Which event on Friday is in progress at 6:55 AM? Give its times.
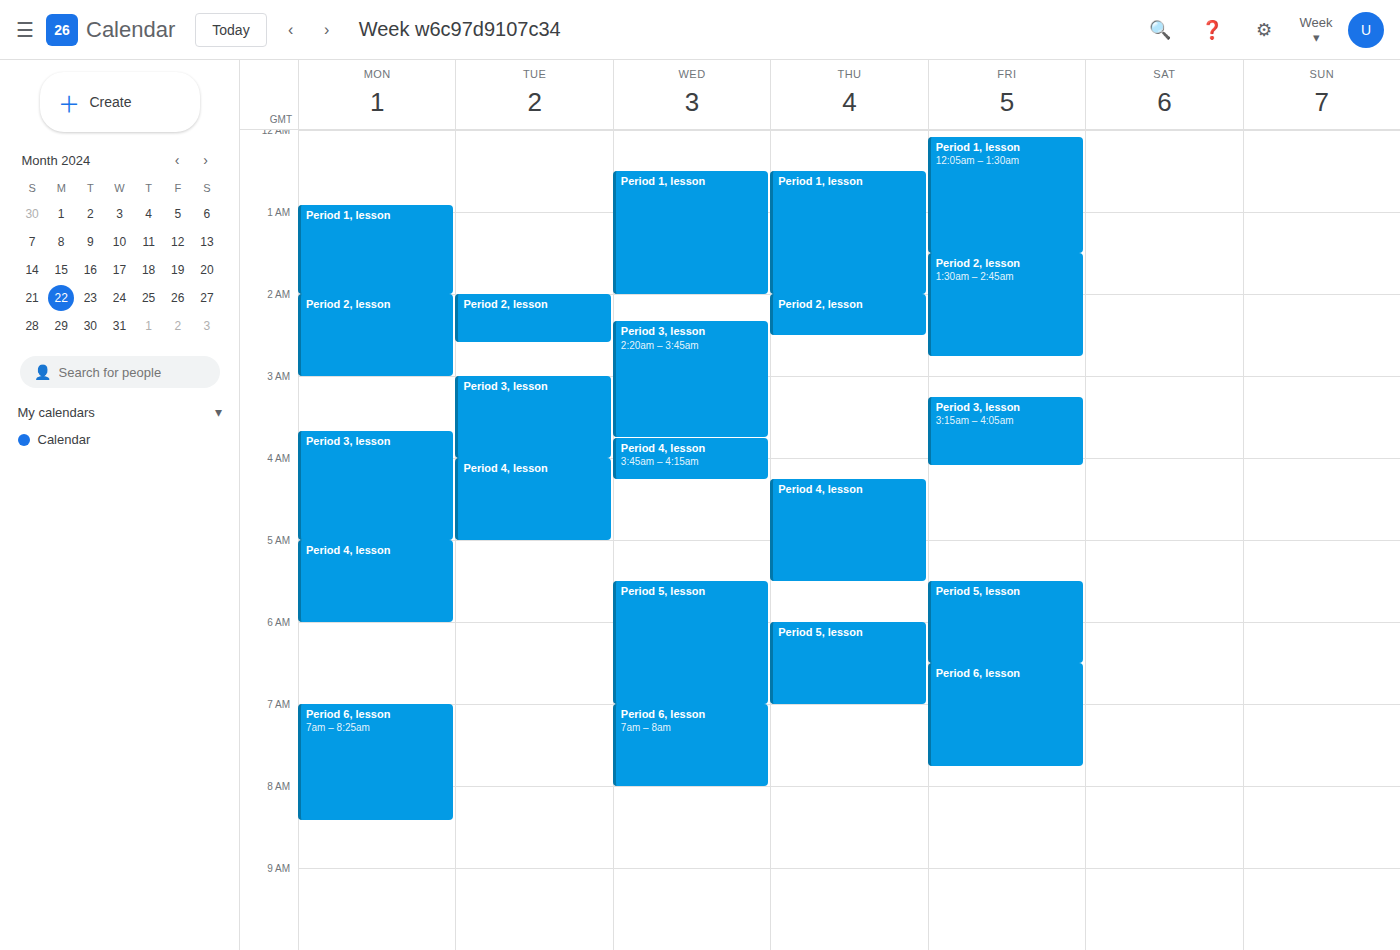
"Period 6, lesson", 6:30 AM to 7:45 AM